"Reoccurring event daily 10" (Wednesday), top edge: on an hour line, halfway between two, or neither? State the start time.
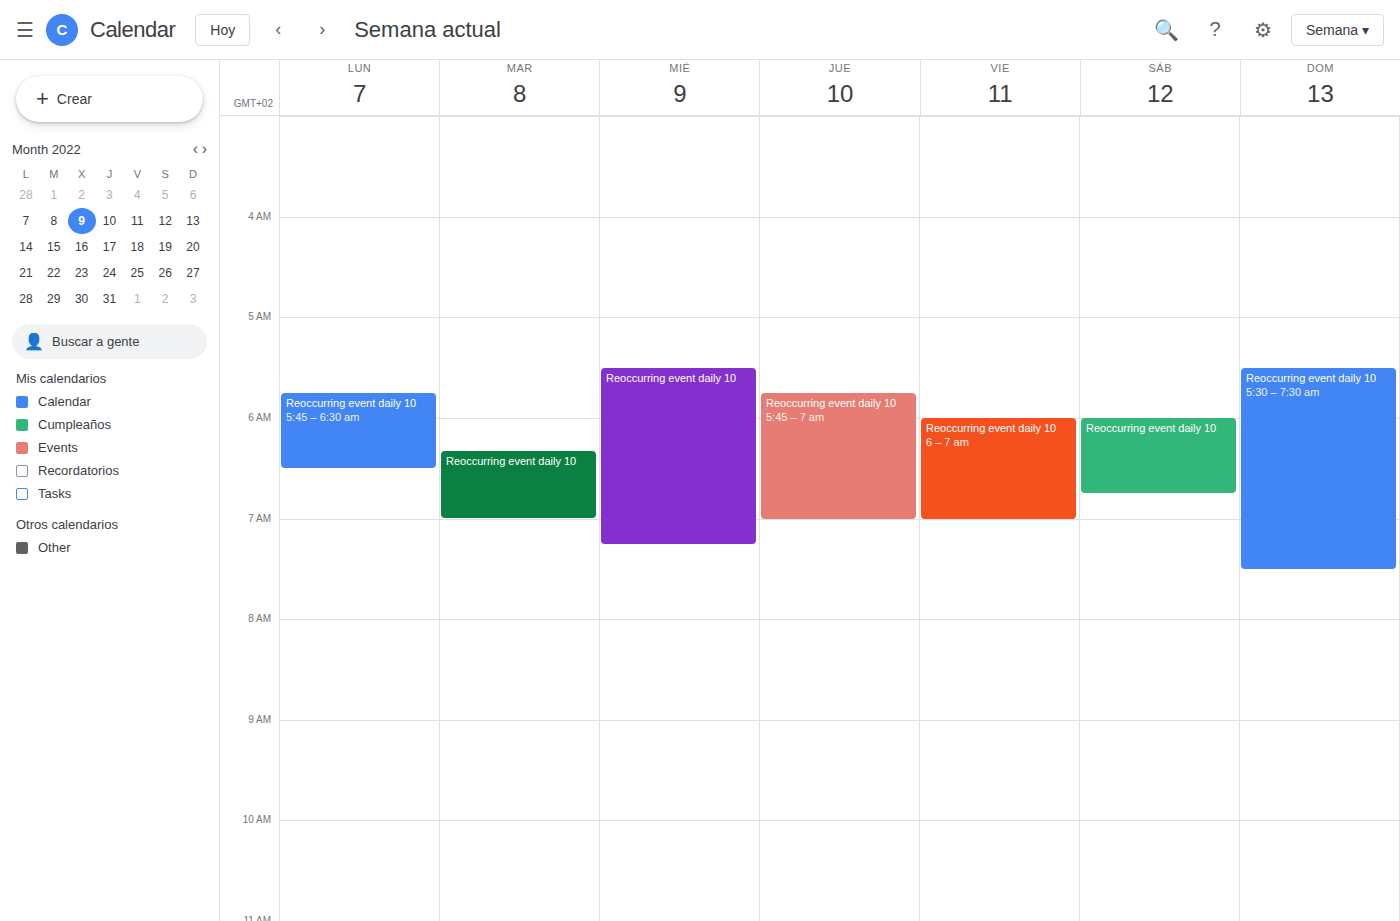
5:30 AM -- halfway between the 5 AM and 6 AM lines.